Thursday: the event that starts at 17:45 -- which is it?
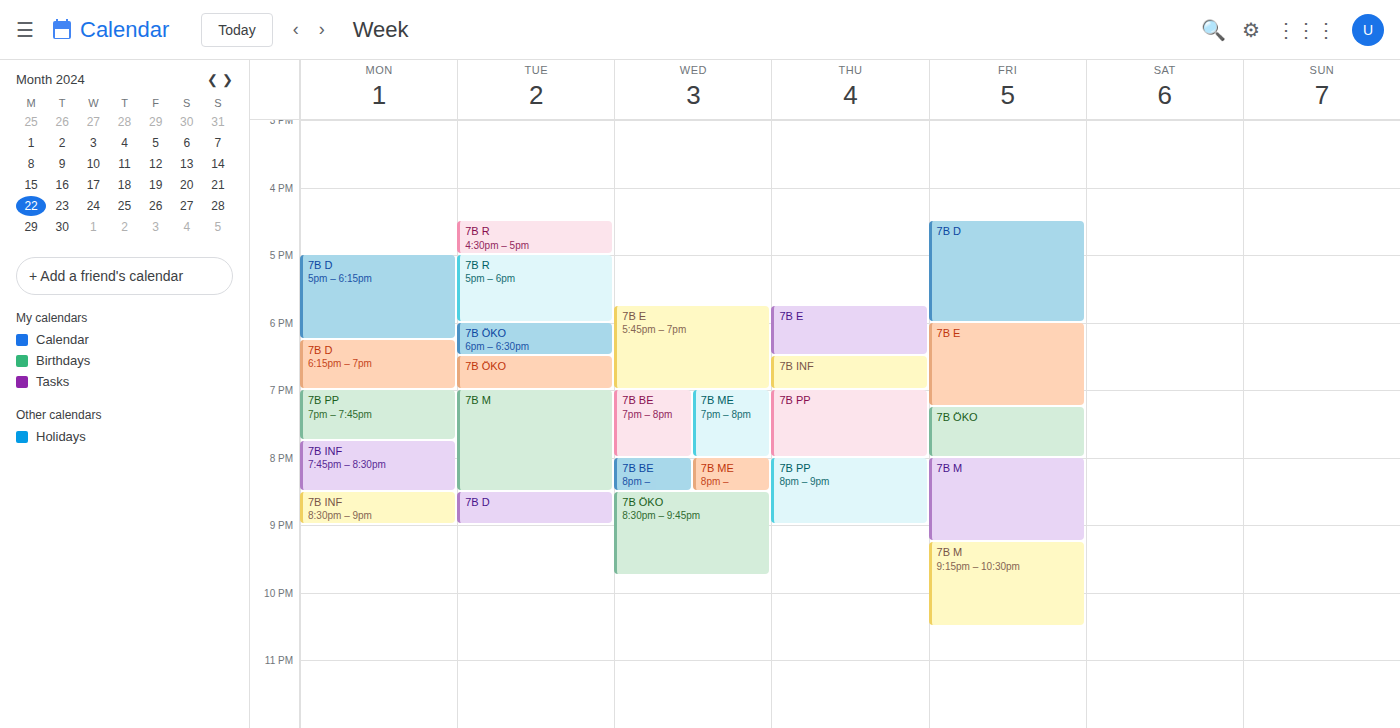
"7B E"